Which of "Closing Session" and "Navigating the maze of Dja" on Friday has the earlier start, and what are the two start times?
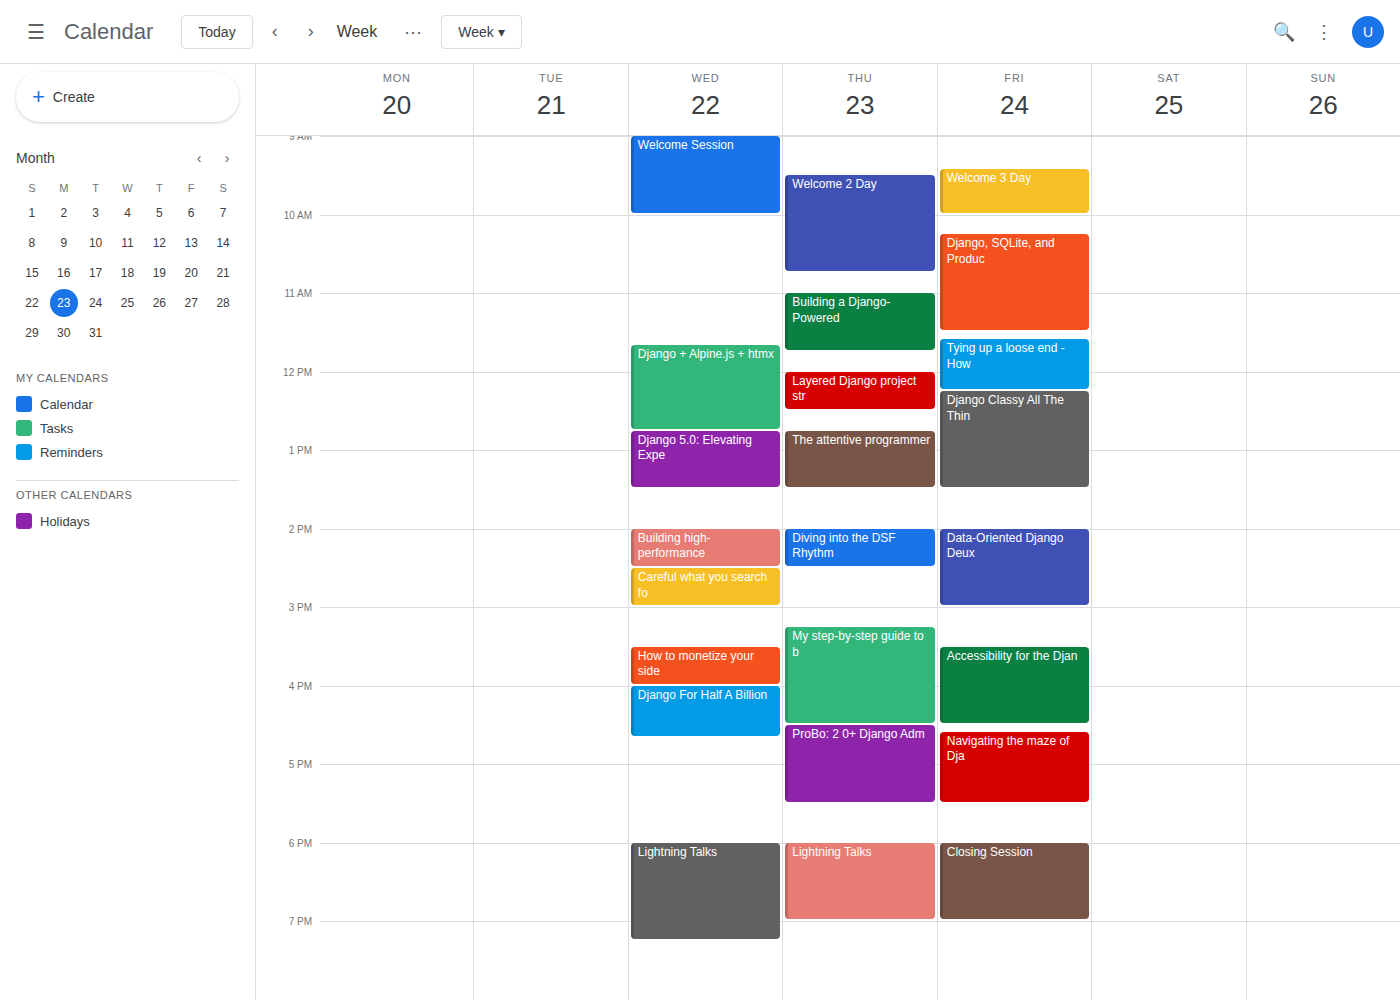
"Navigating the maze of Dja" 4:35 PM; "Closing Session" 6:00 PM.